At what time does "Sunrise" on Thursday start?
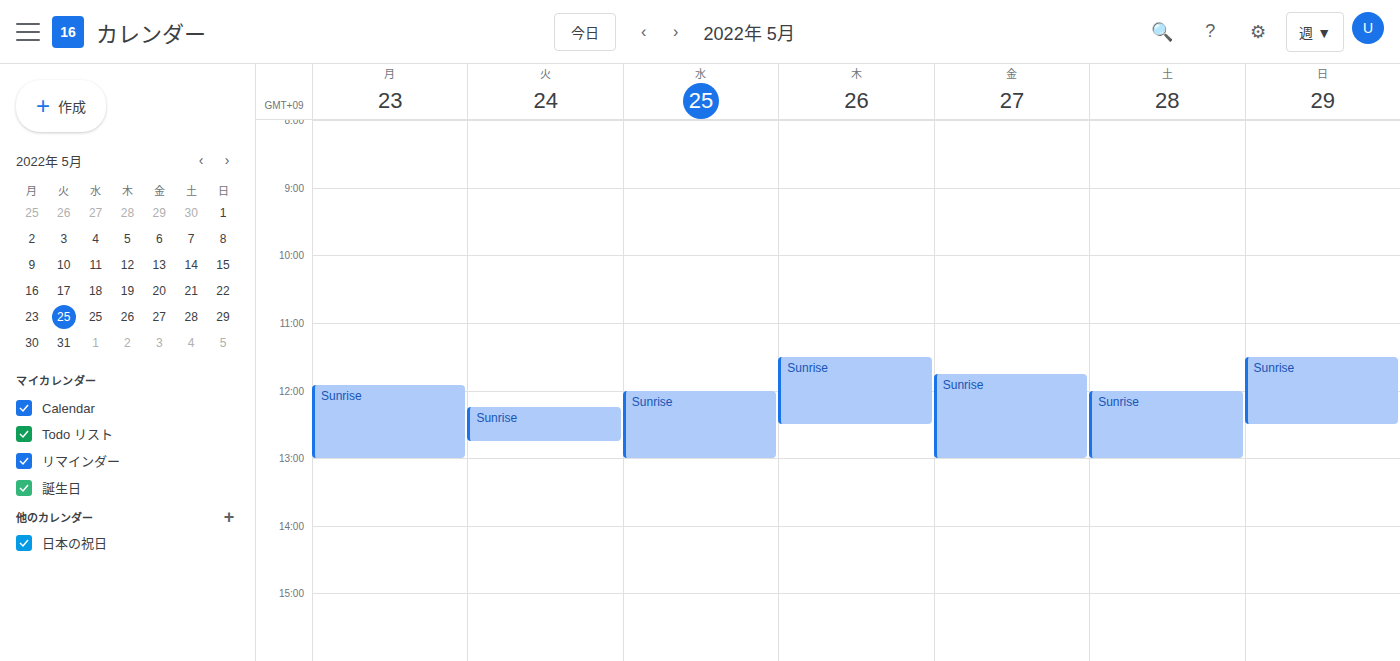
11:30 AM